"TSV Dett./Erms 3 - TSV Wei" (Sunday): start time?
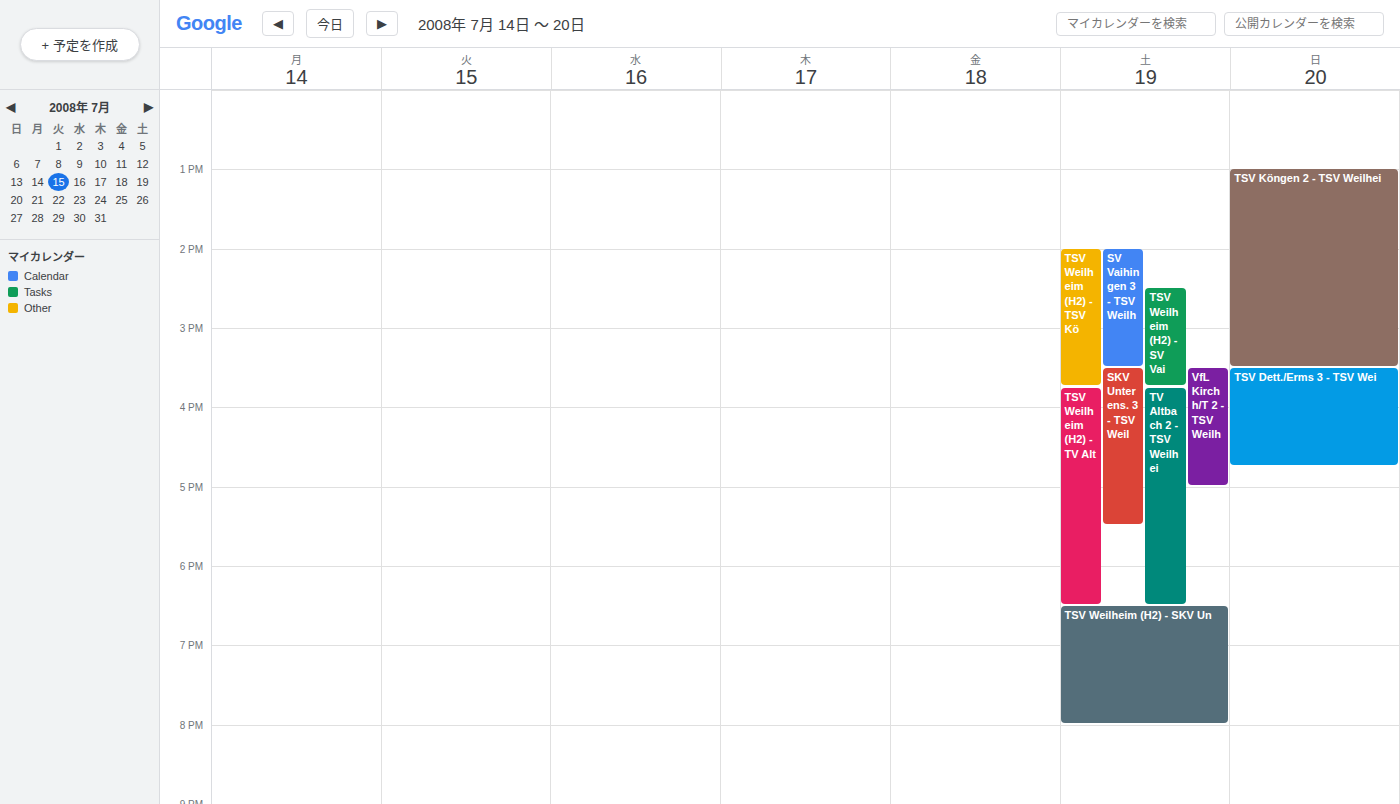
3:30 PM